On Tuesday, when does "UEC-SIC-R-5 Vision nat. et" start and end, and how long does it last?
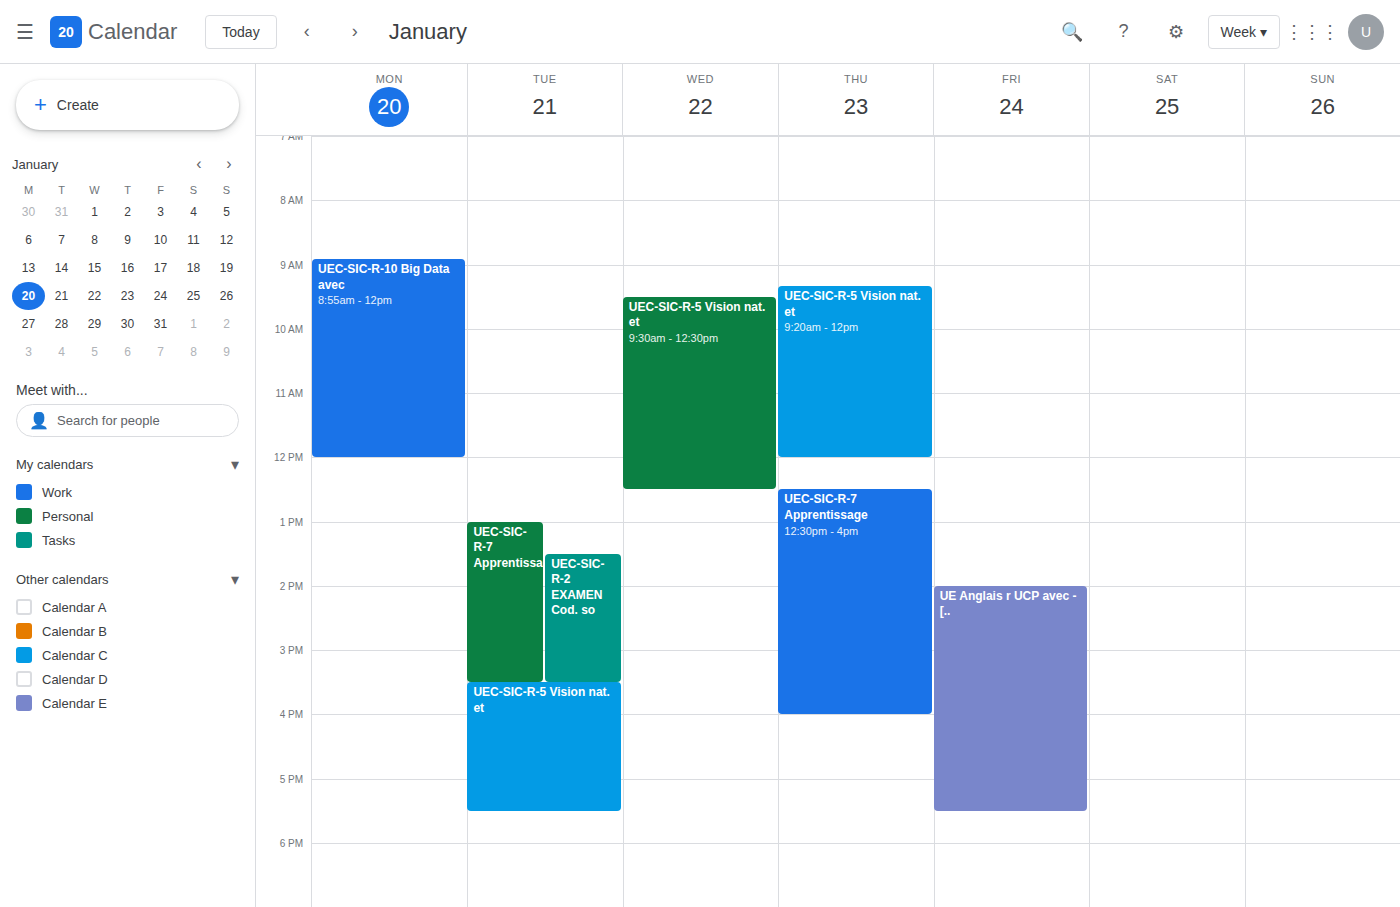
3:30 PM to 5:30 PM, 2 hours